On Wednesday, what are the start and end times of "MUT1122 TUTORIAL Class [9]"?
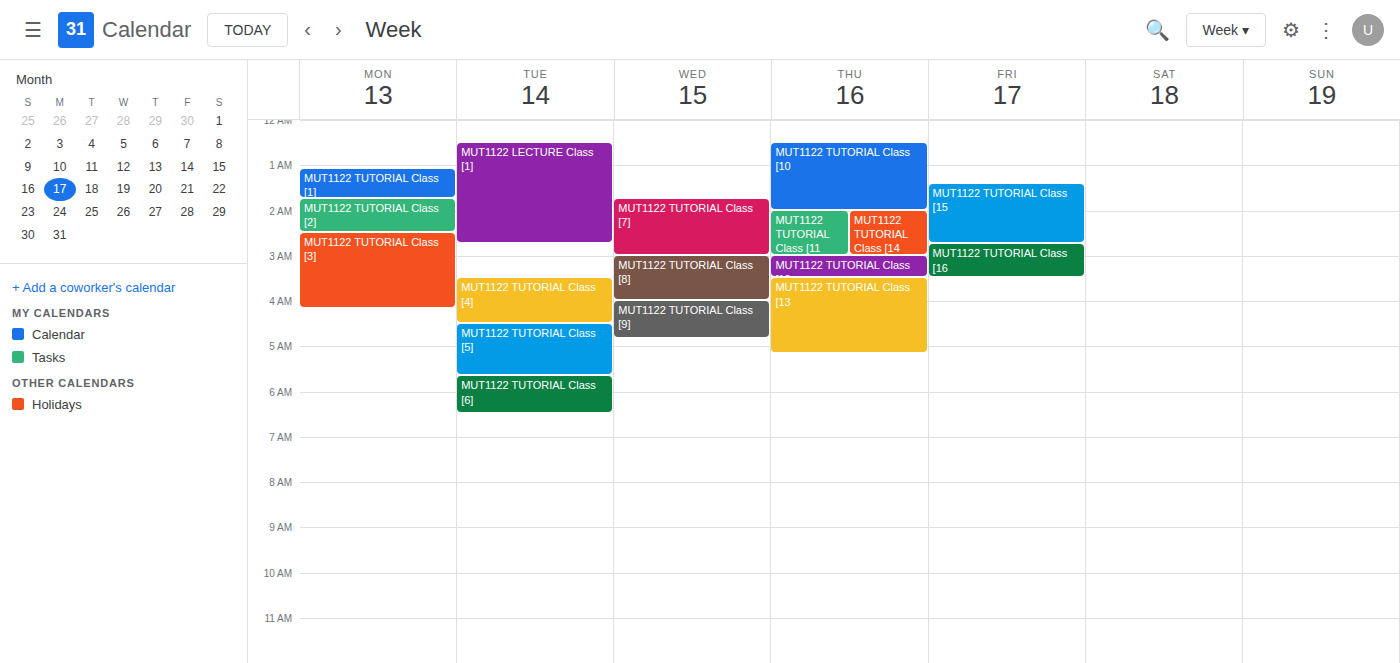
4:00 AM to 4:50 AM